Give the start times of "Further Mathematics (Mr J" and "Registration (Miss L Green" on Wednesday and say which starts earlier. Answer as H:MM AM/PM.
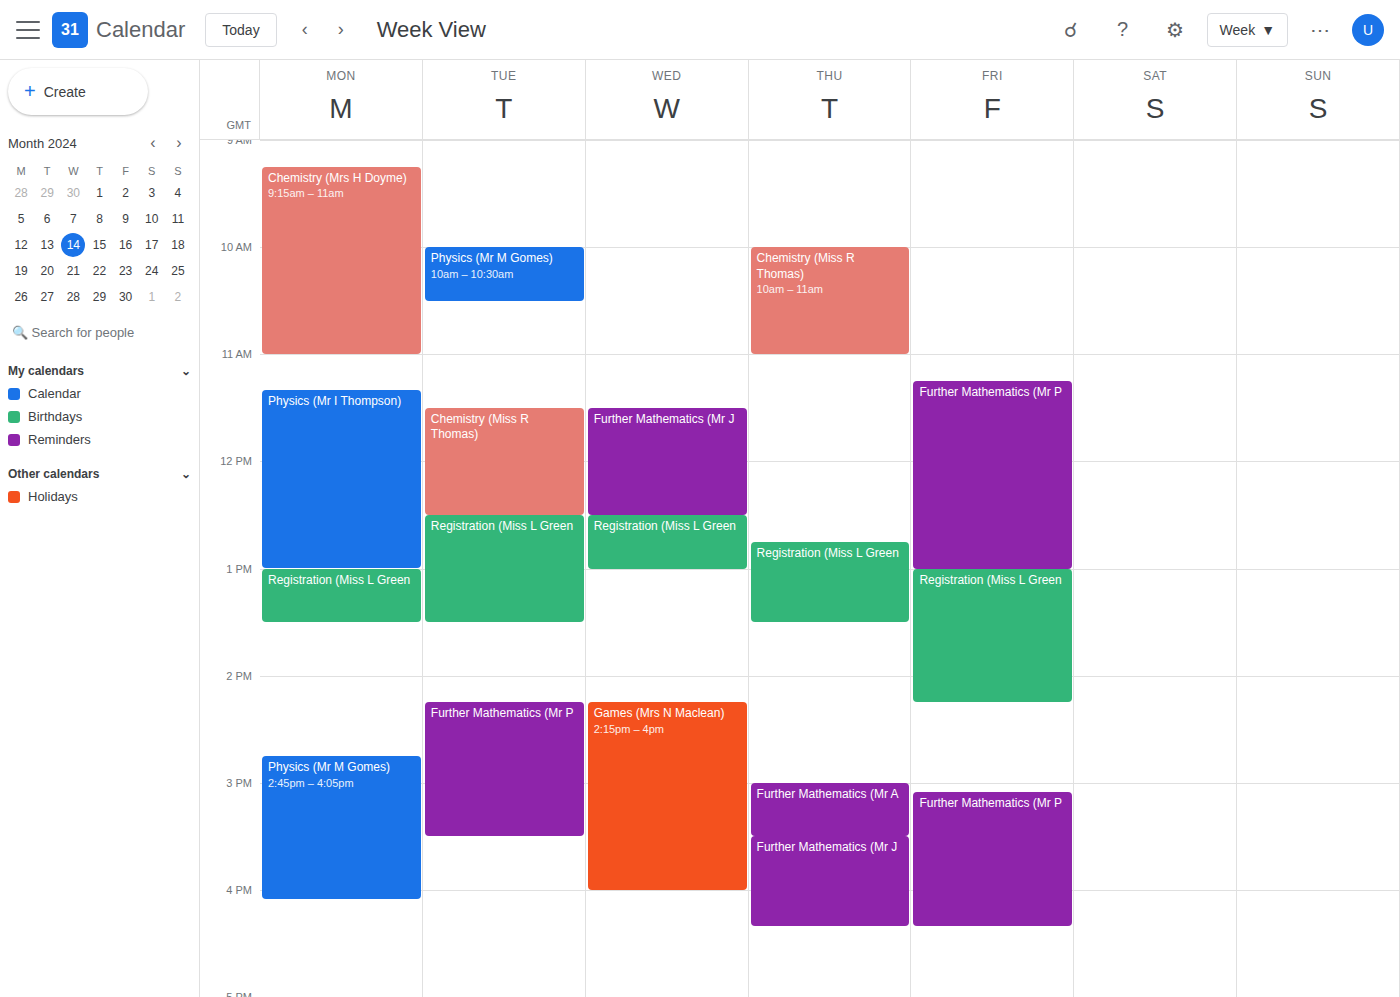
"Further Mathematics (Mr J" 11:30 AM; "Registration (Miss L Green" 12:30 PM.